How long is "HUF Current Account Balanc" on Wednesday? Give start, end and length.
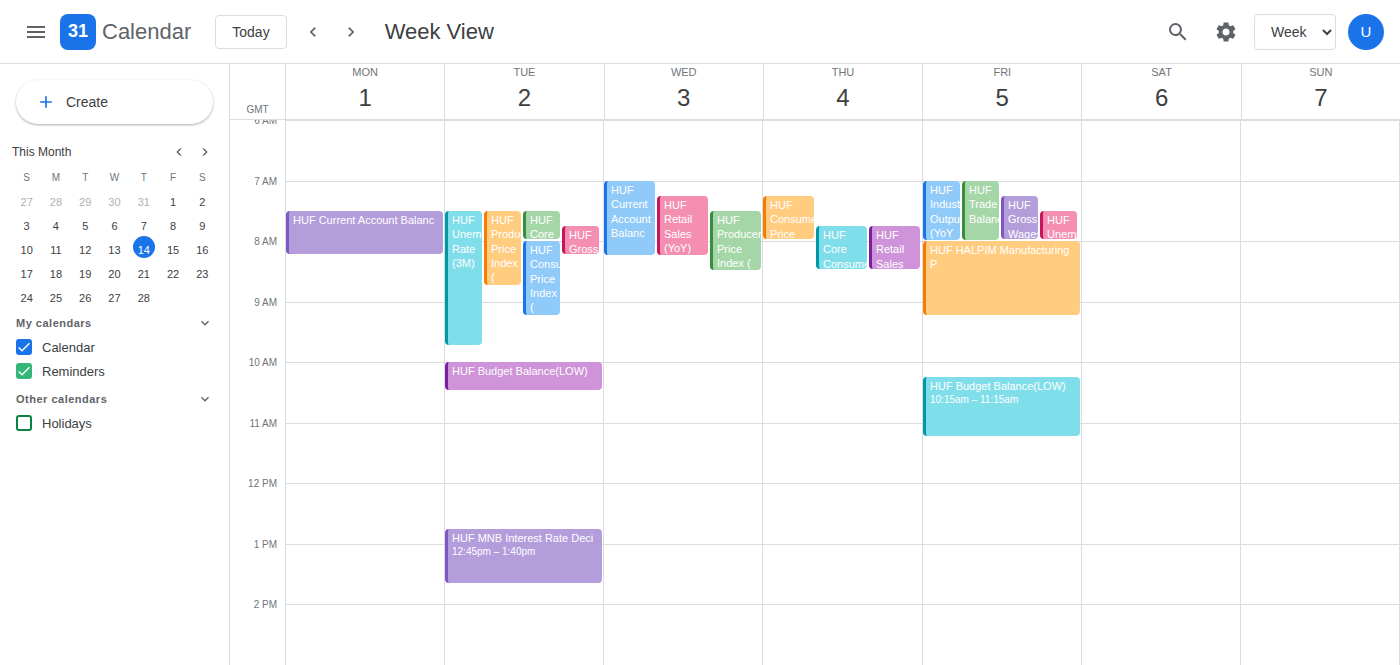
7:00 AM to 8:15 AM, 1 hour 15 minutes